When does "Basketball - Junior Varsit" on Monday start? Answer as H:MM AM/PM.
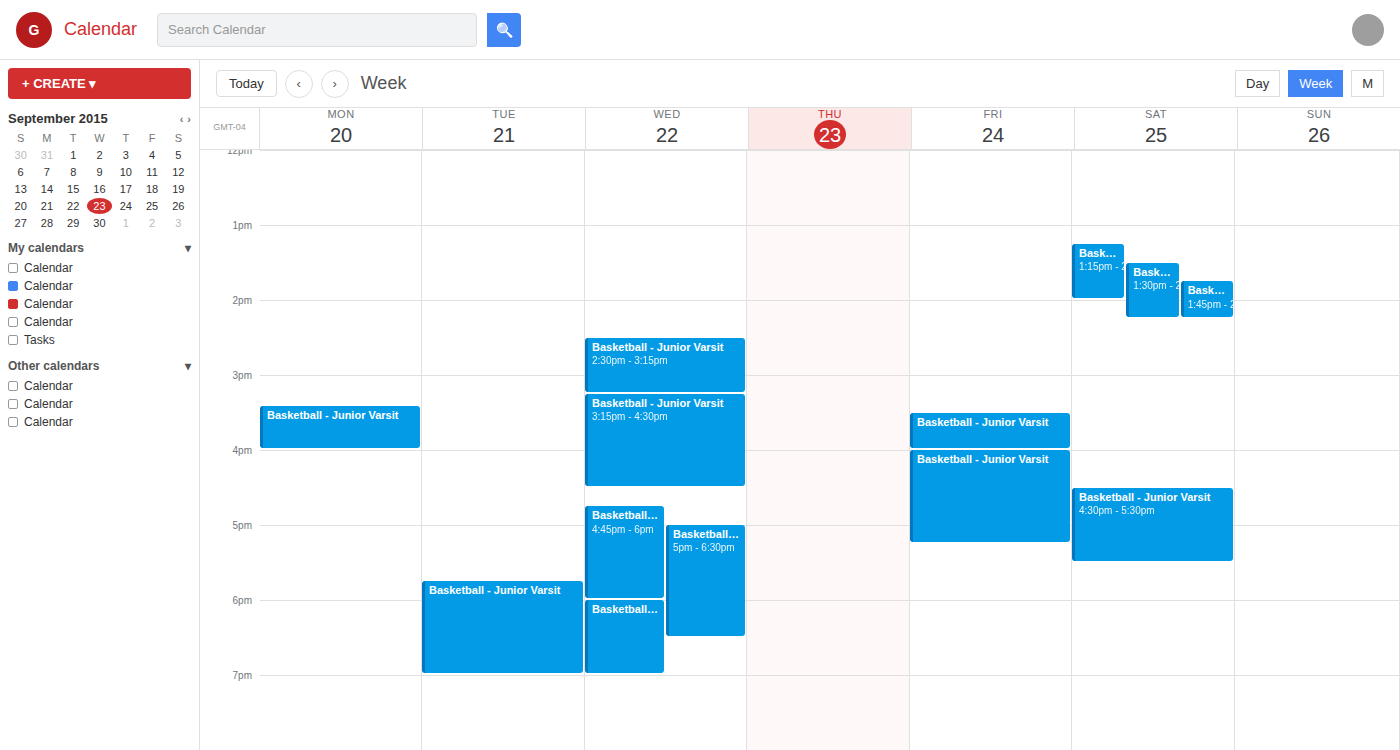
3:25 PM